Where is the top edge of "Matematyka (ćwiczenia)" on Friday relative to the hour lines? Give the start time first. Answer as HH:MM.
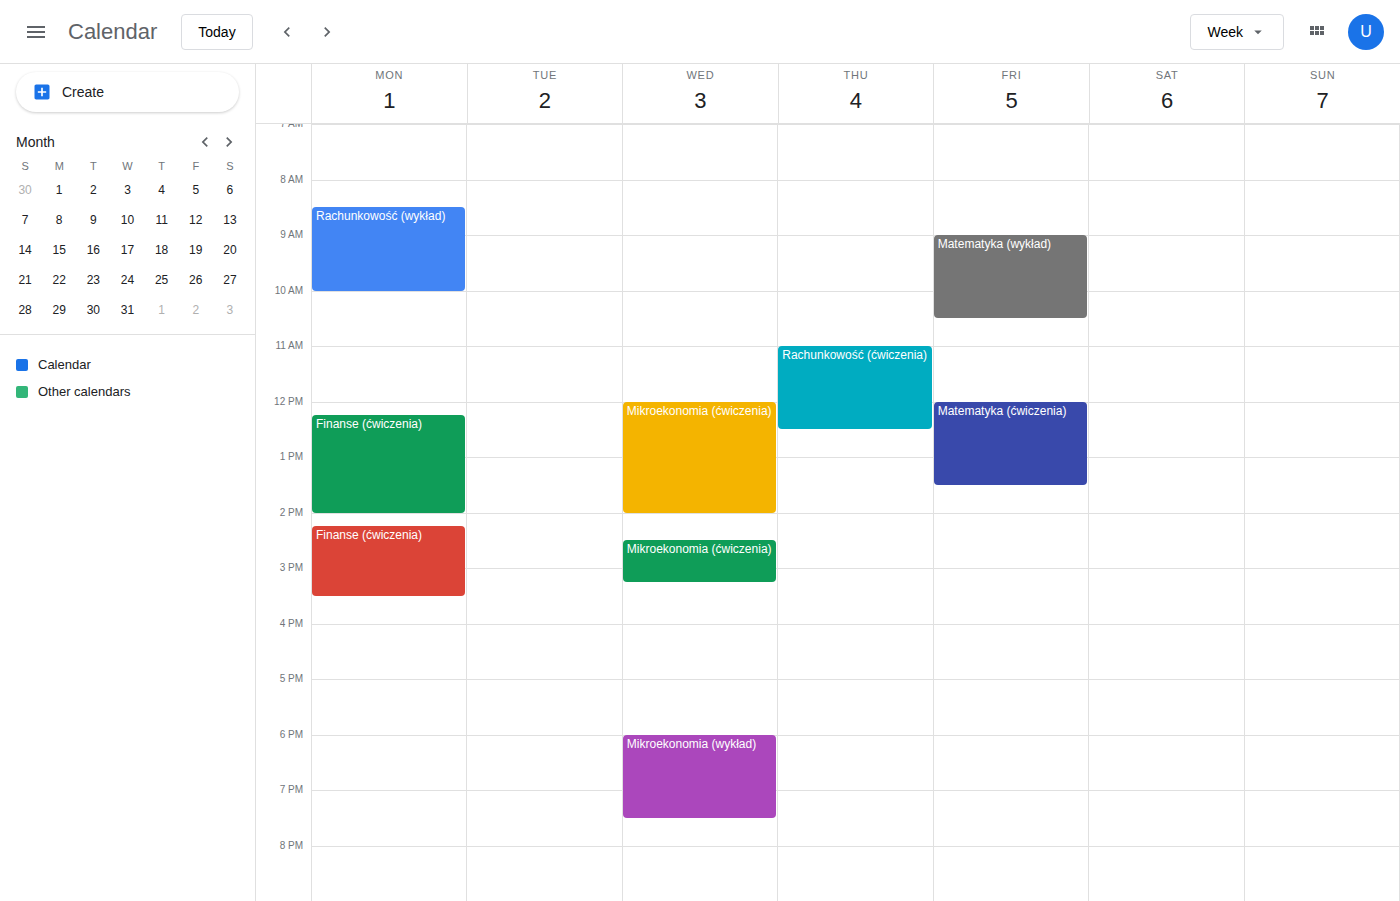
12:00 -- exactly on the 12:00 line.